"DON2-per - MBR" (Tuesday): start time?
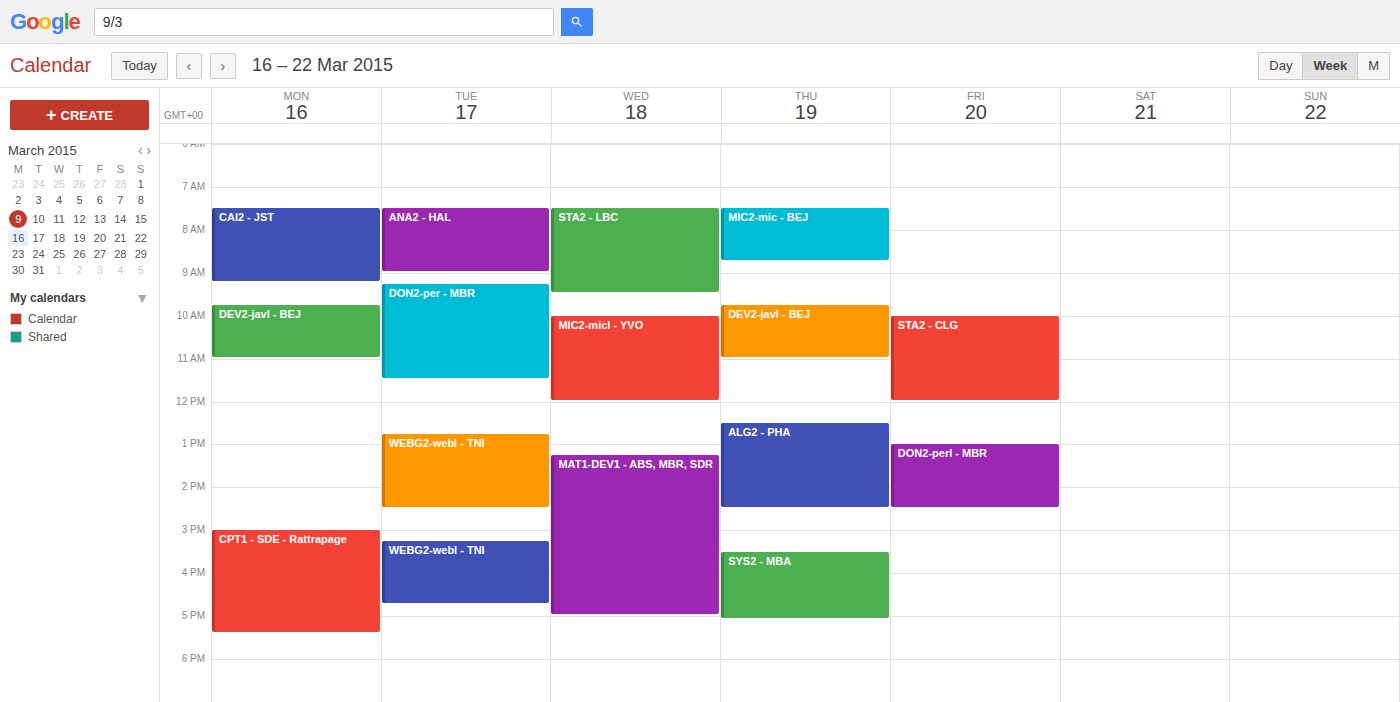
9:15 AM